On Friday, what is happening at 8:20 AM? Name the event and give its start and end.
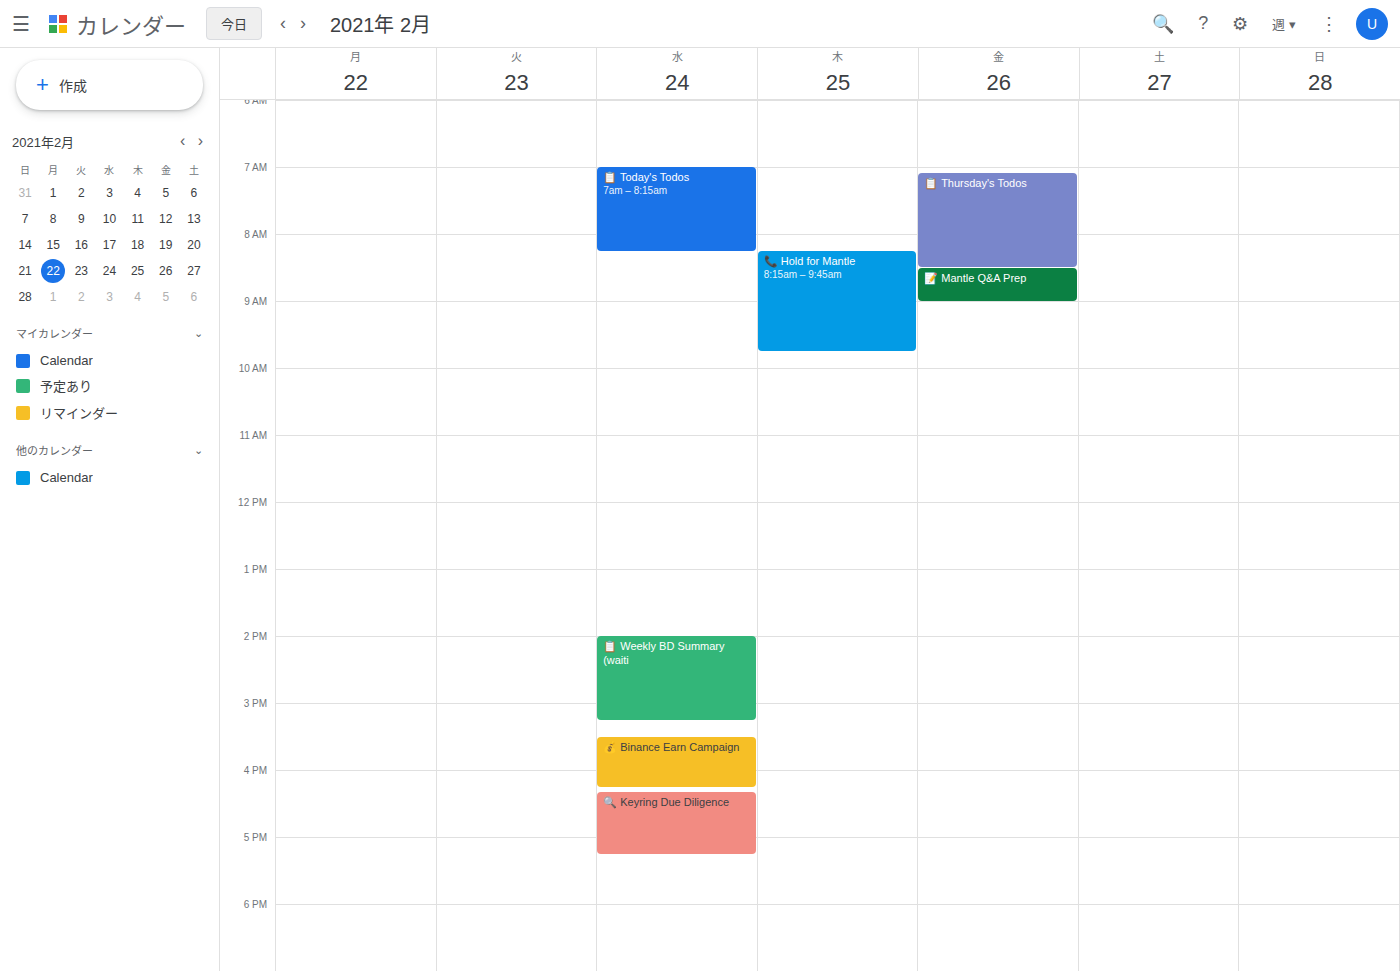
"📋 Thursday's Todos", 7:05 AM to 8:30 AM